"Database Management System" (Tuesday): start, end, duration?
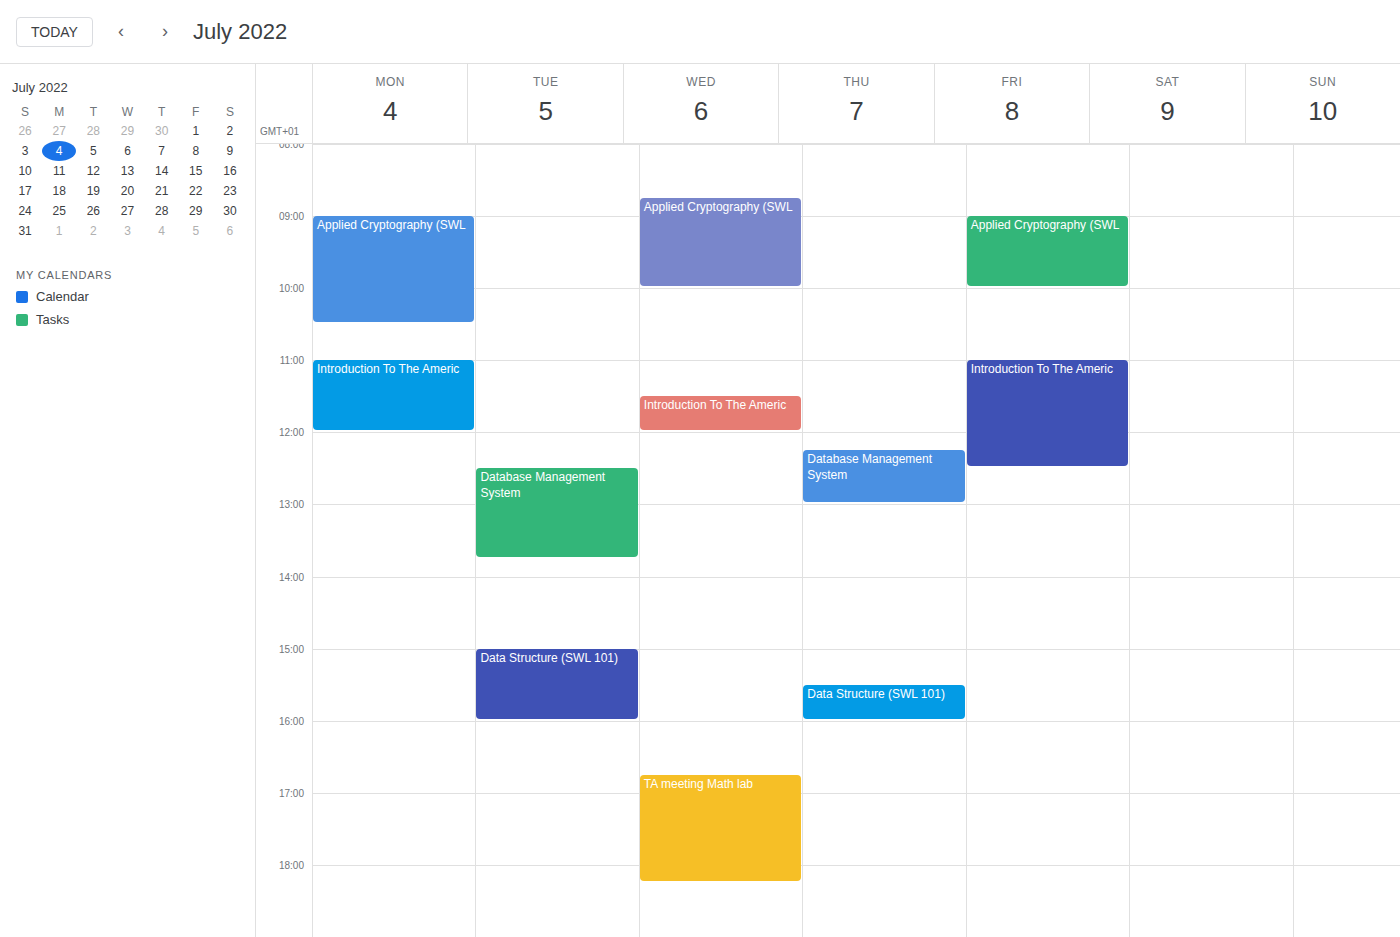
12:30 PM to 1:45 PM, 1 hour 15 minutes